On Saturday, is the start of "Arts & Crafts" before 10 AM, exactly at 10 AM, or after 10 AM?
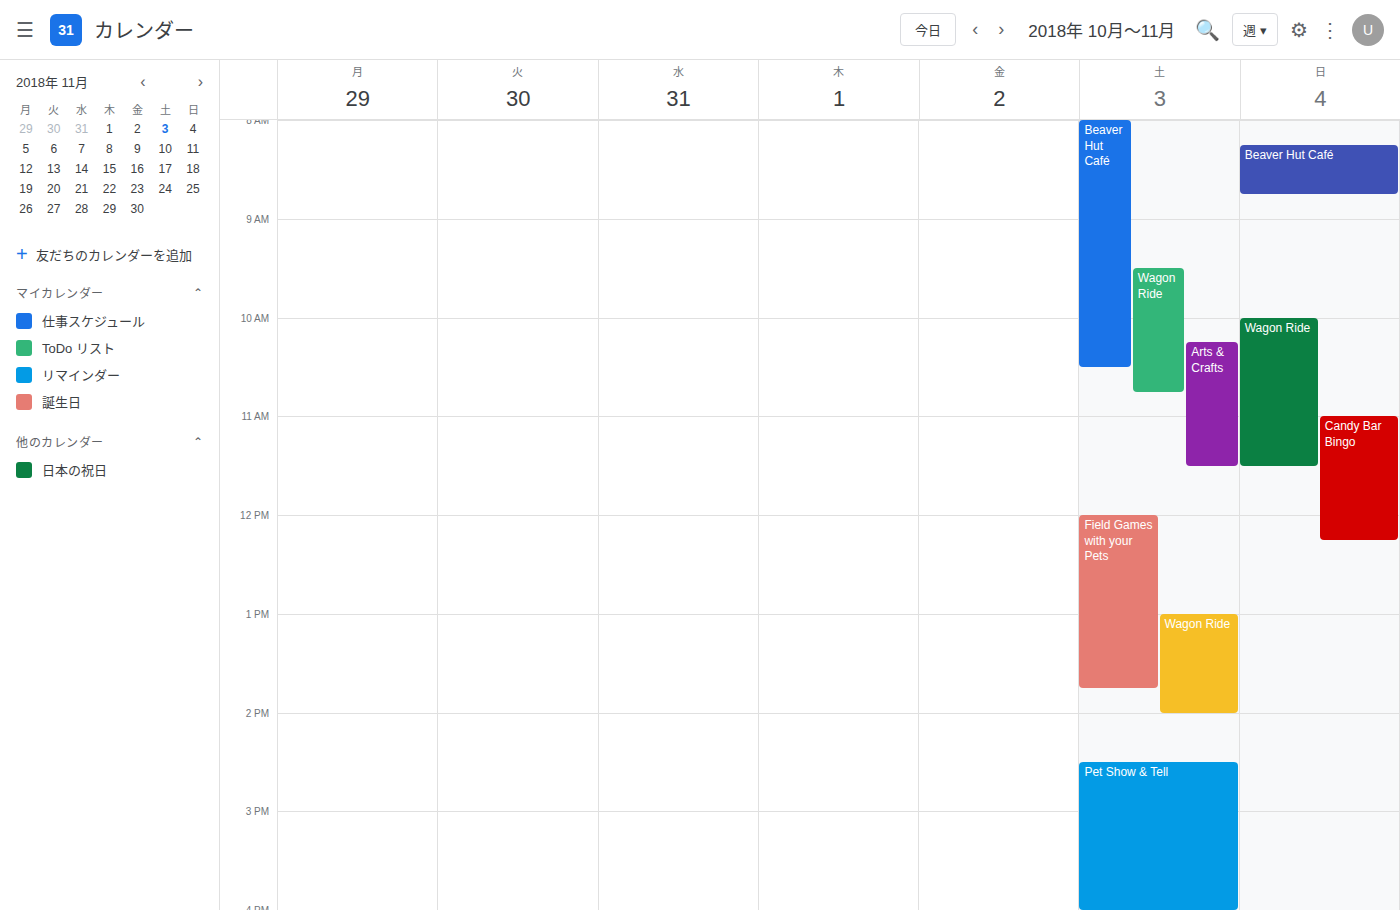
10:15 AM -- after 10 AM, 15 minutes below the 10 AM line.